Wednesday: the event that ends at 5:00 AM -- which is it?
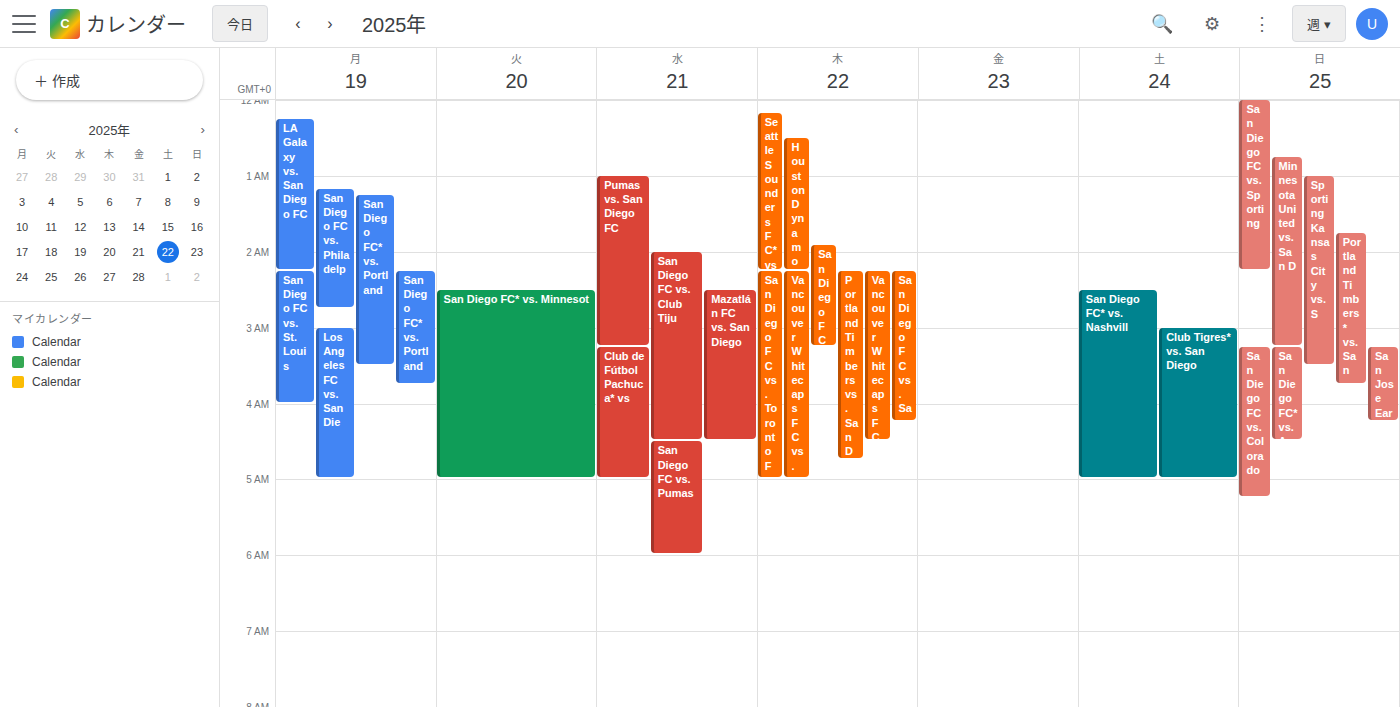
"Club de Fútbol Pachuca* vs"